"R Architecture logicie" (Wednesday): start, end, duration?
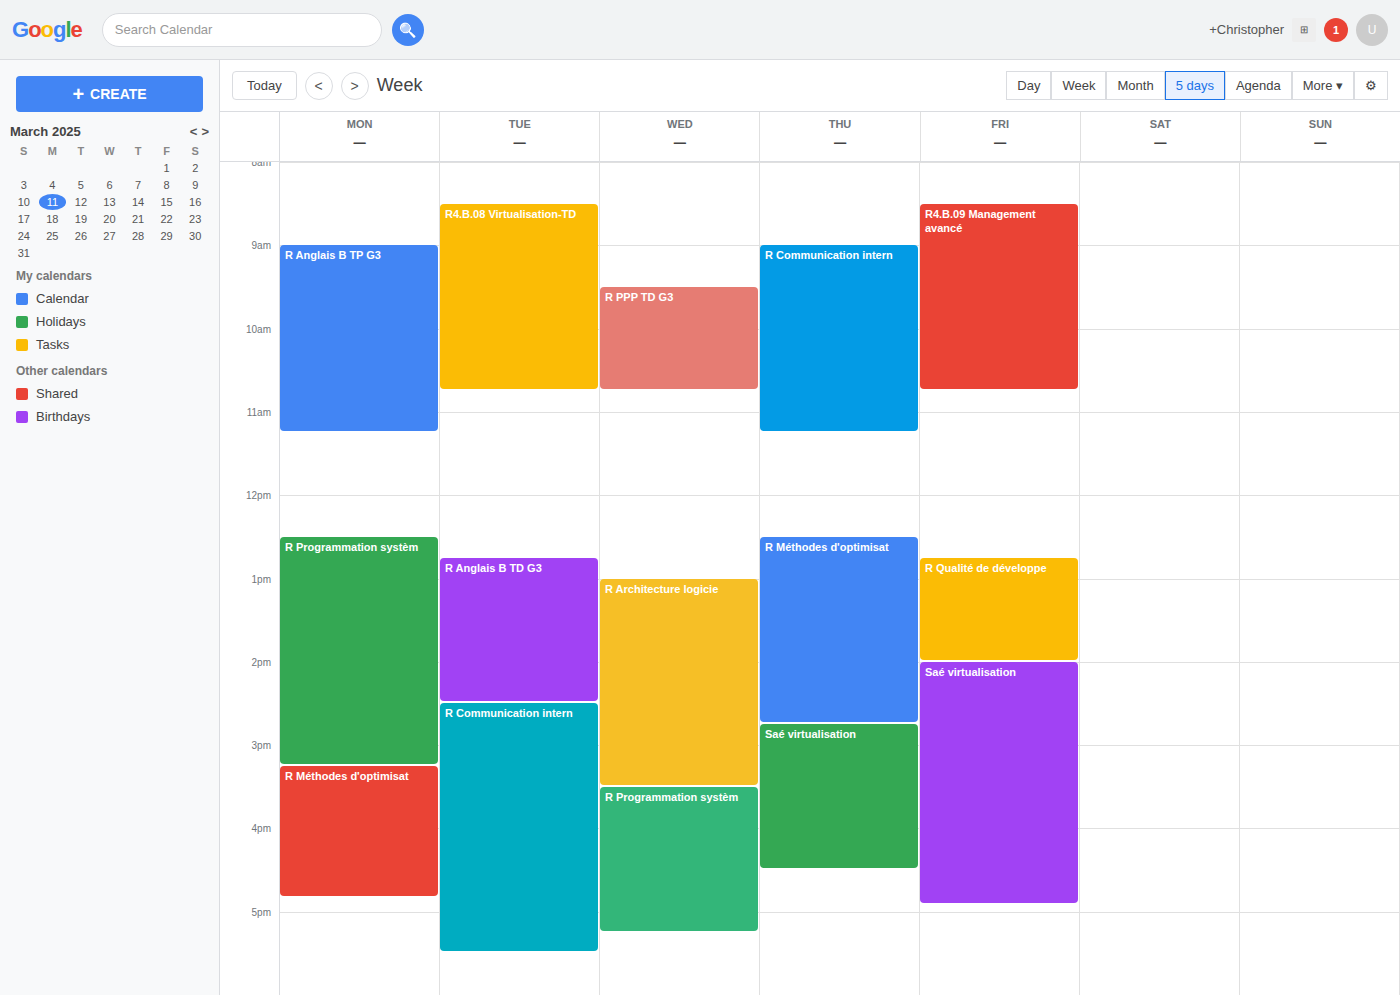
1:00 PM to 3:30 PM, 2 hours 30 minutes